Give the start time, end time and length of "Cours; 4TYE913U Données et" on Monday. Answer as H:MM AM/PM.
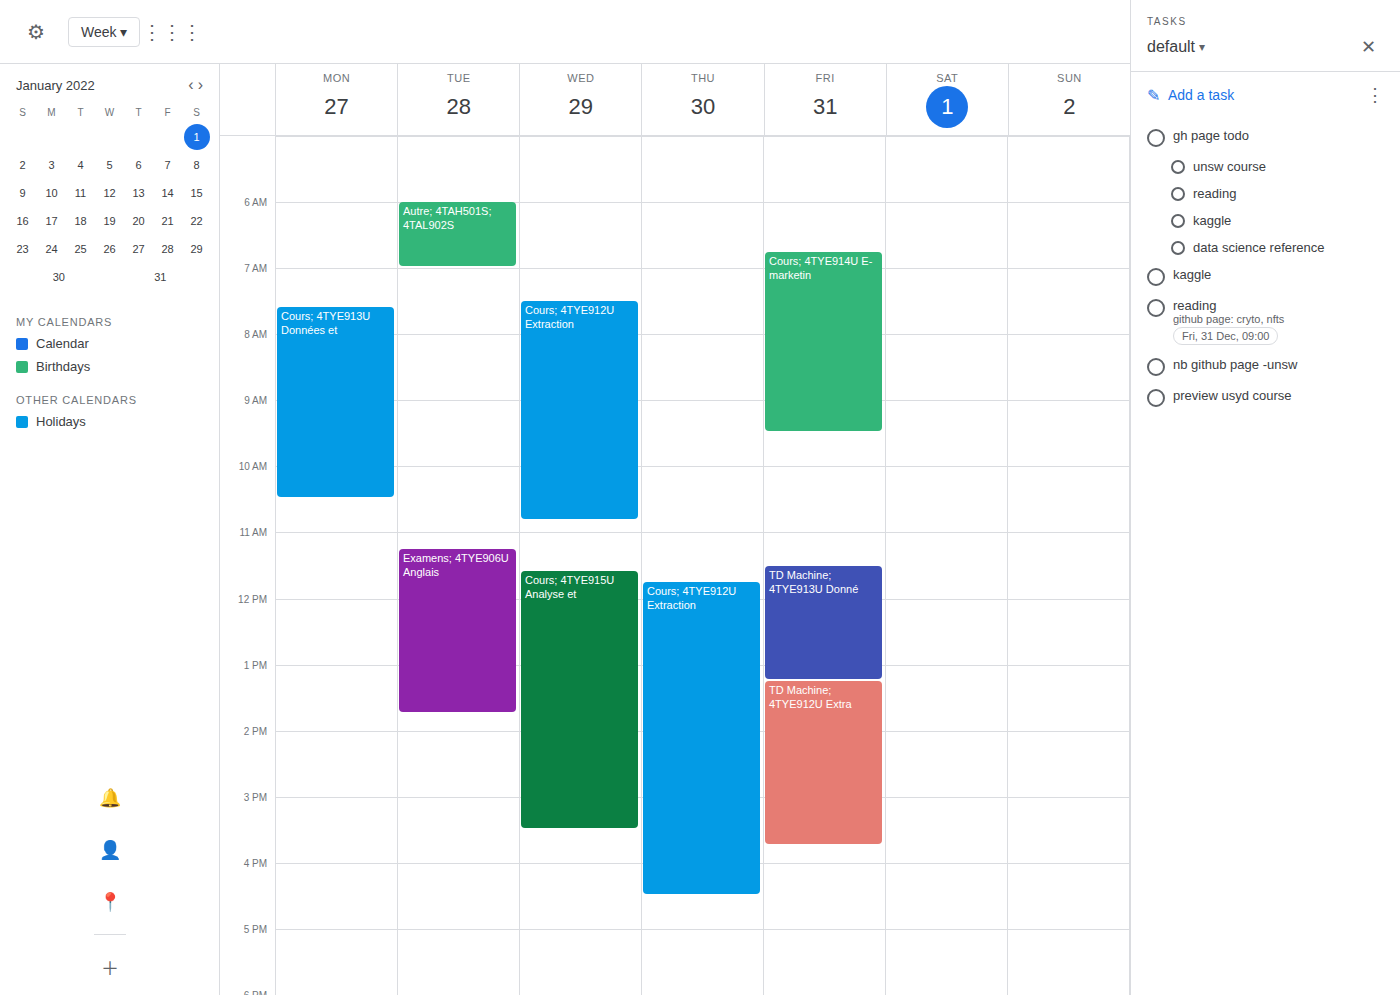
7:35 AM to 10:30 AM, 2 hours 55 minutes